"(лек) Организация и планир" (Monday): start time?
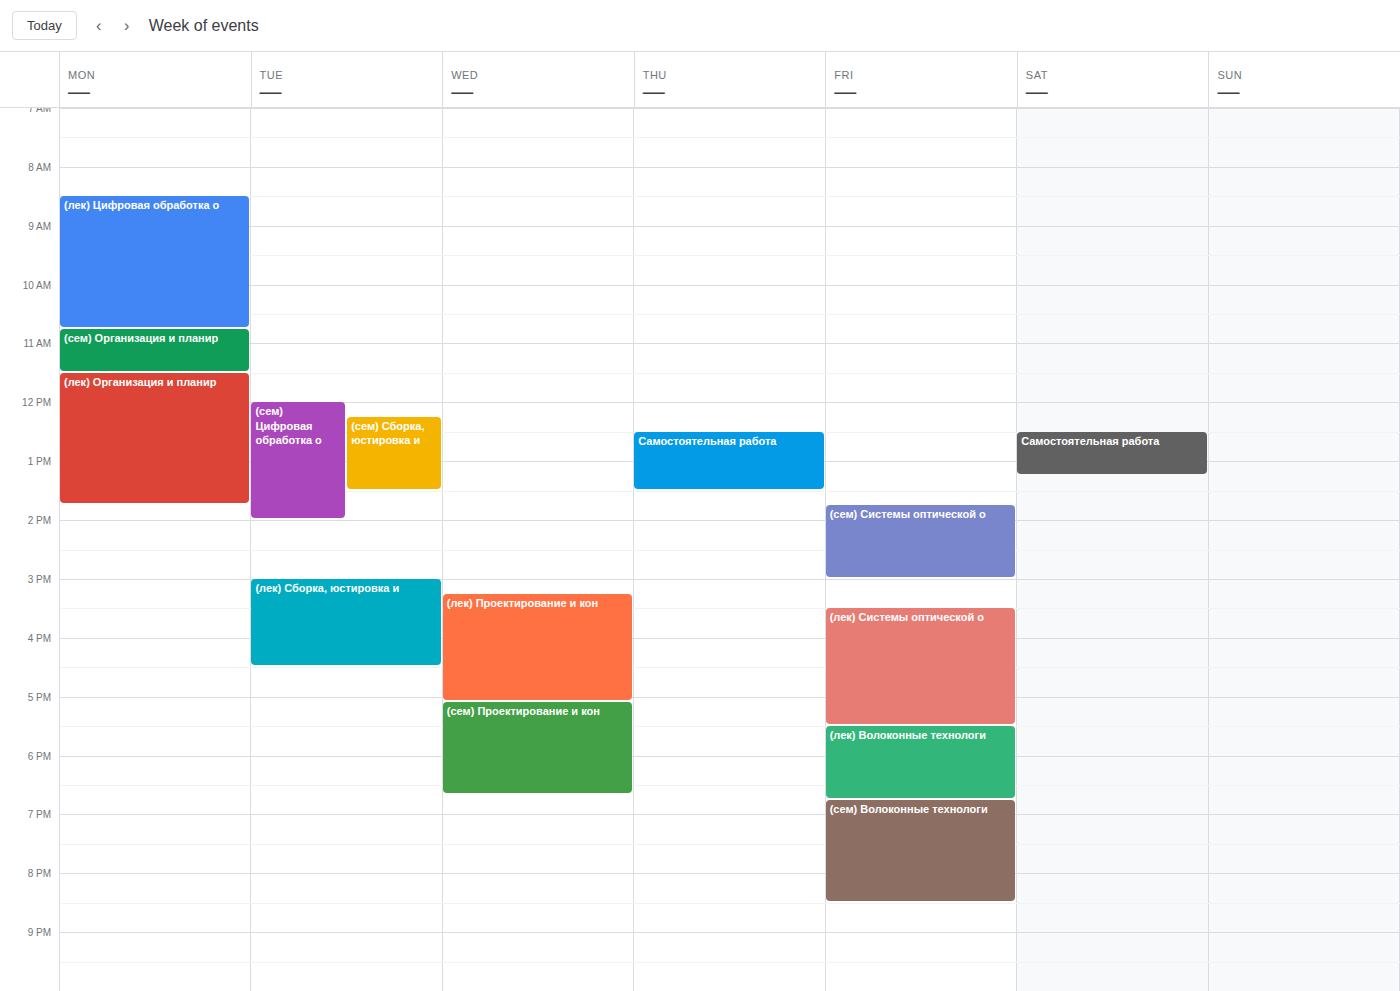
11:30 AM